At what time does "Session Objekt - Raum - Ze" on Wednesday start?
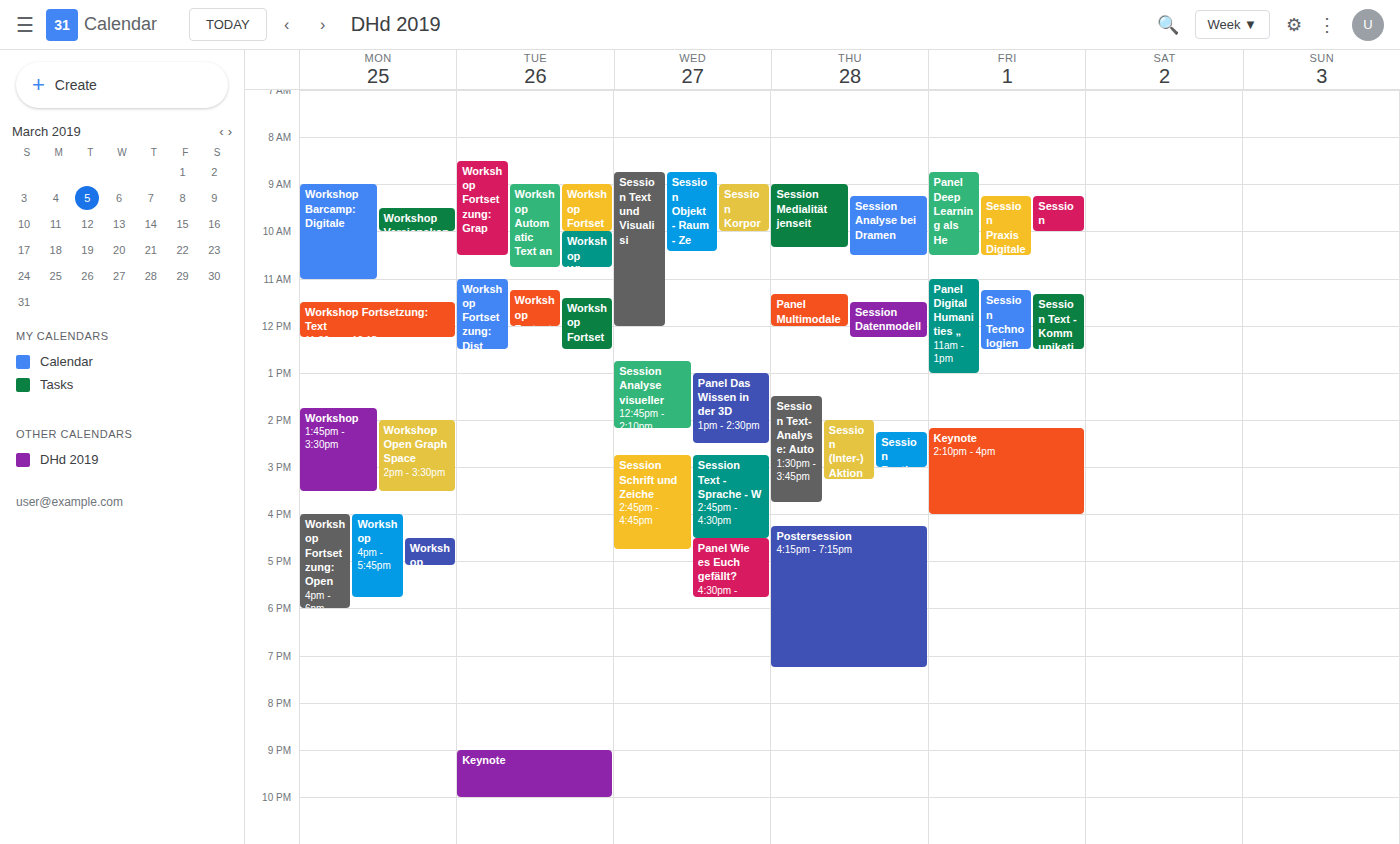
8:45 AM